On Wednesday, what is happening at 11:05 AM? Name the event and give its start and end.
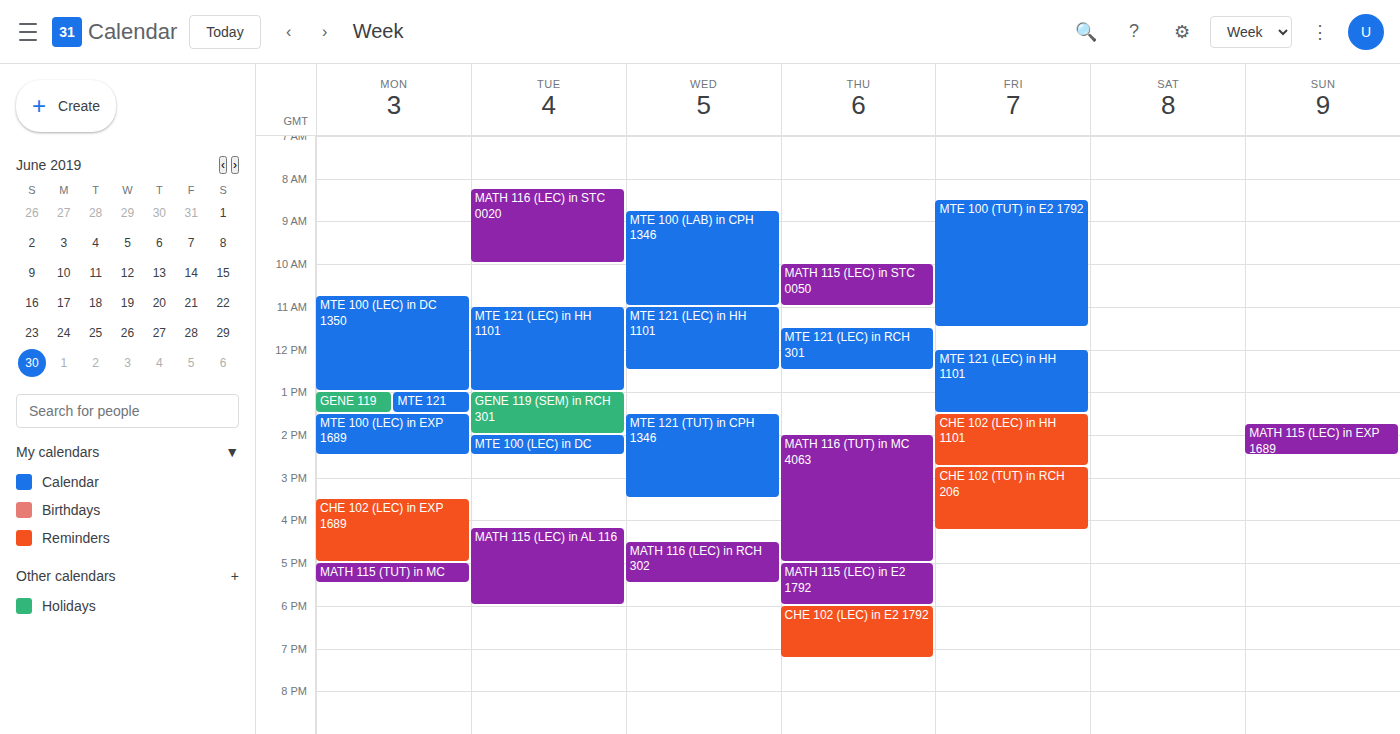
"MTE 121 (LEC) in HH 1101", 11:00 AM to 12:30 PM